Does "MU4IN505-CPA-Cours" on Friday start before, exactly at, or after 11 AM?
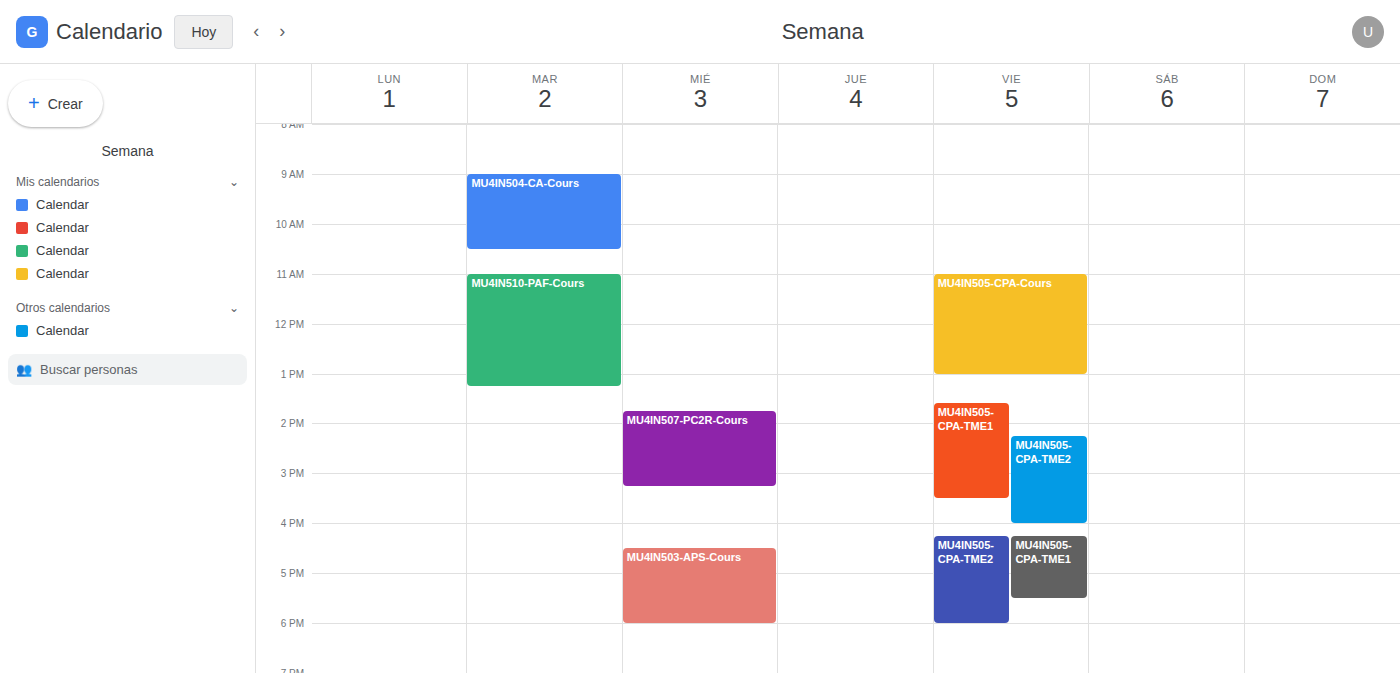
11:00 AM -- exactly at 11 AM, on the 11 AM line.